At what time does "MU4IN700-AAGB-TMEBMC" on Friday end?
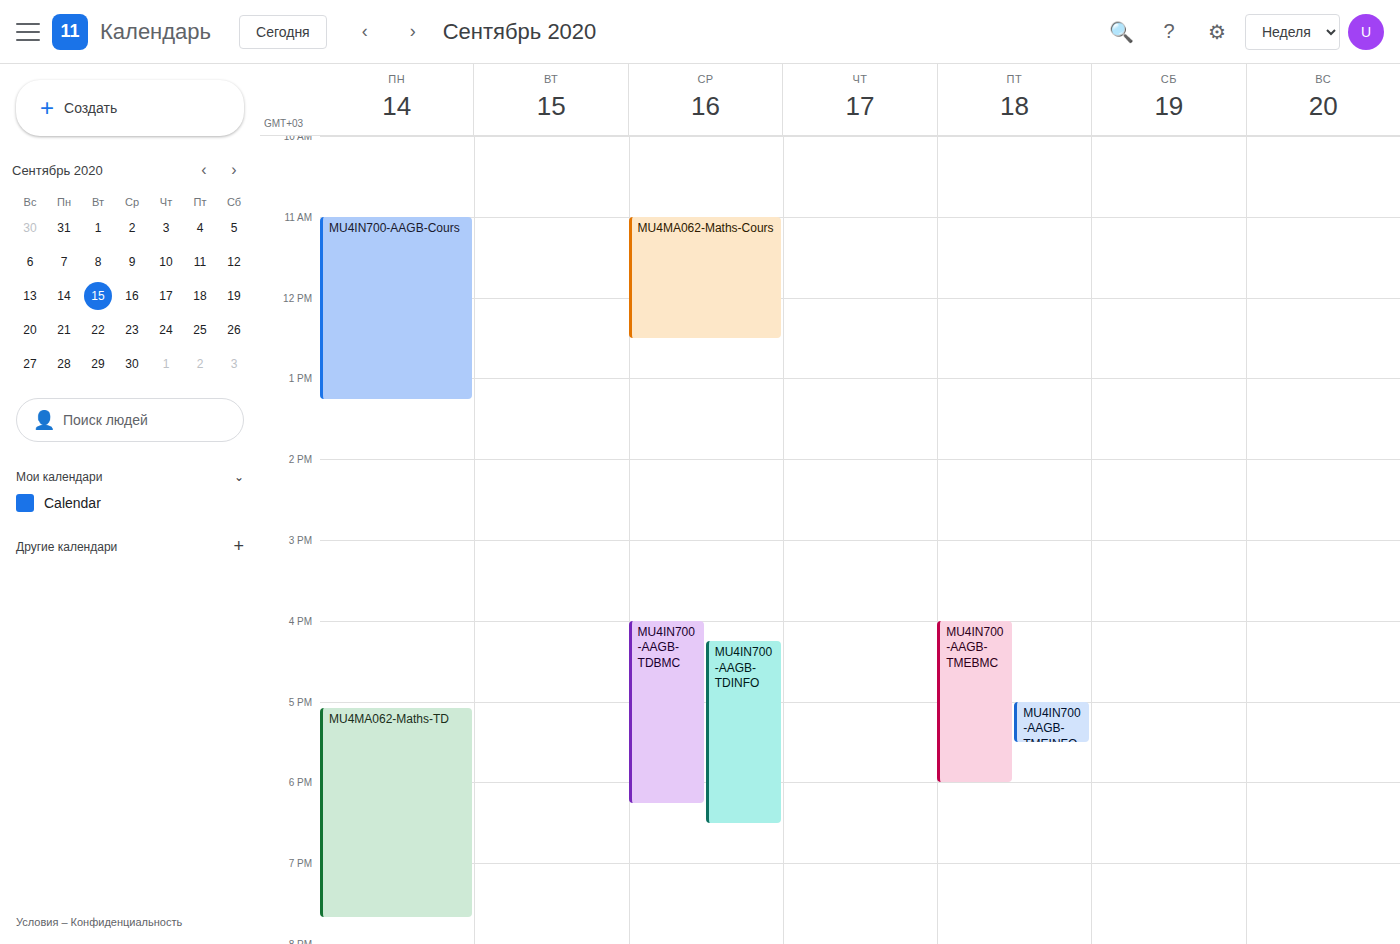
6:00 PM